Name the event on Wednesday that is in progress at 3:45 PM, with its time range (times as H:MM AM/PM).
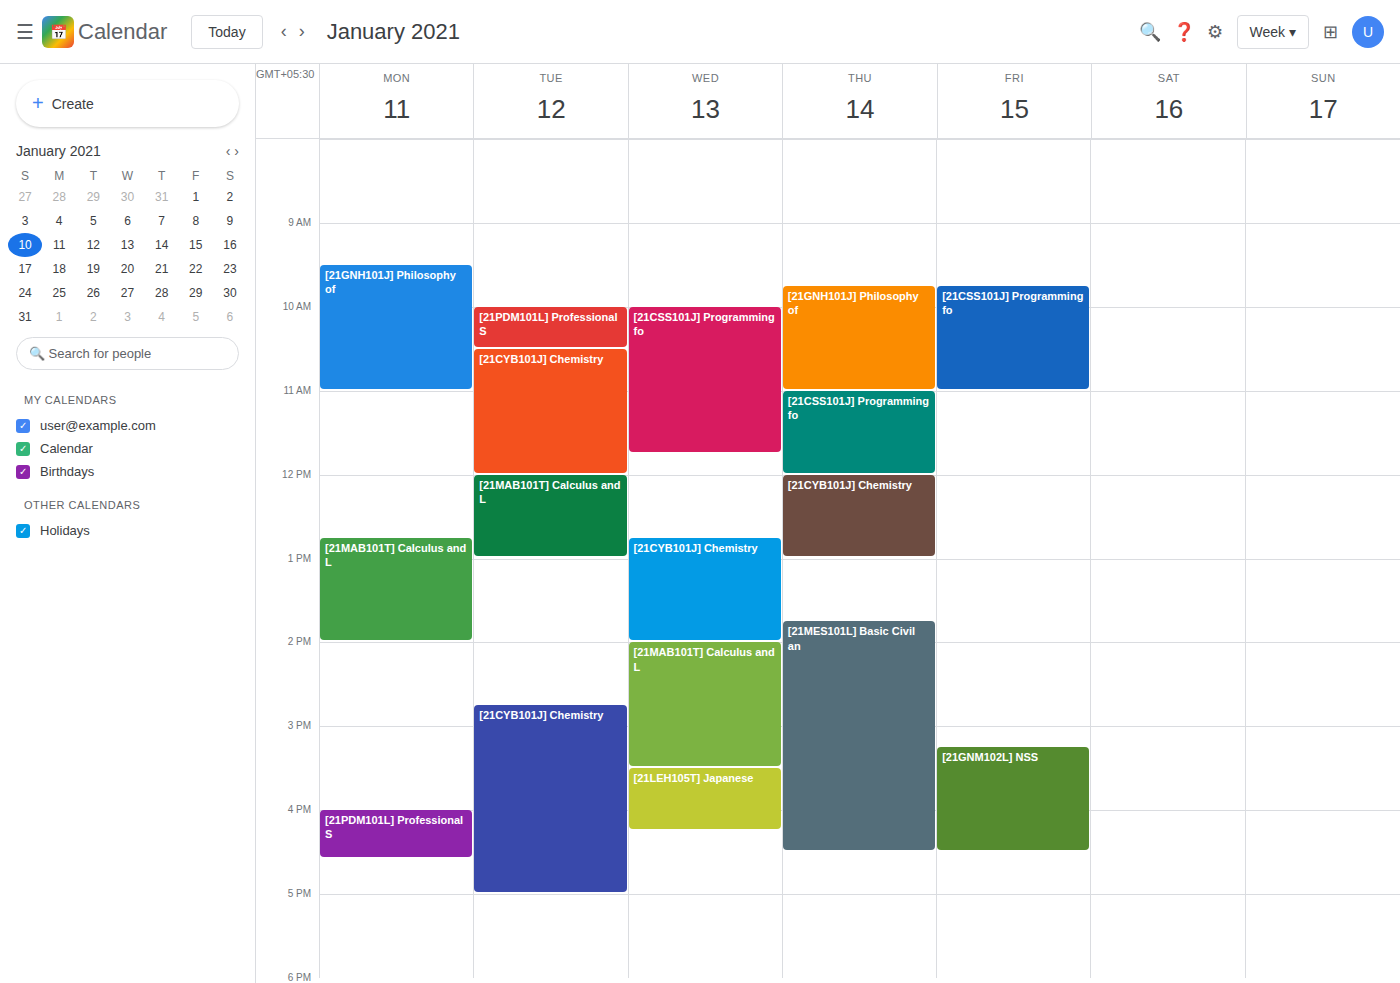
"[21LEH105T] Japanese", 3:30 PM to 4:15 PM